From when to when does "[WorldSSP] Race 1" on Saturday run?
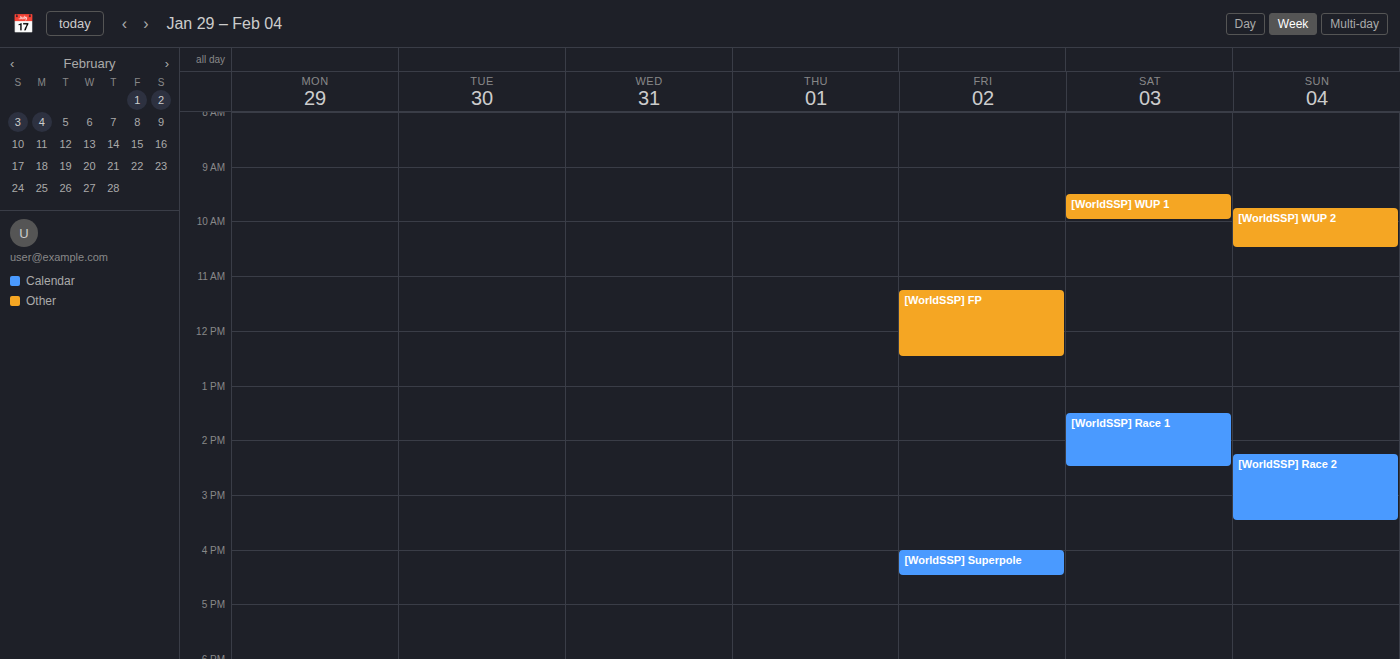
1:30 PM to 2:30 PM